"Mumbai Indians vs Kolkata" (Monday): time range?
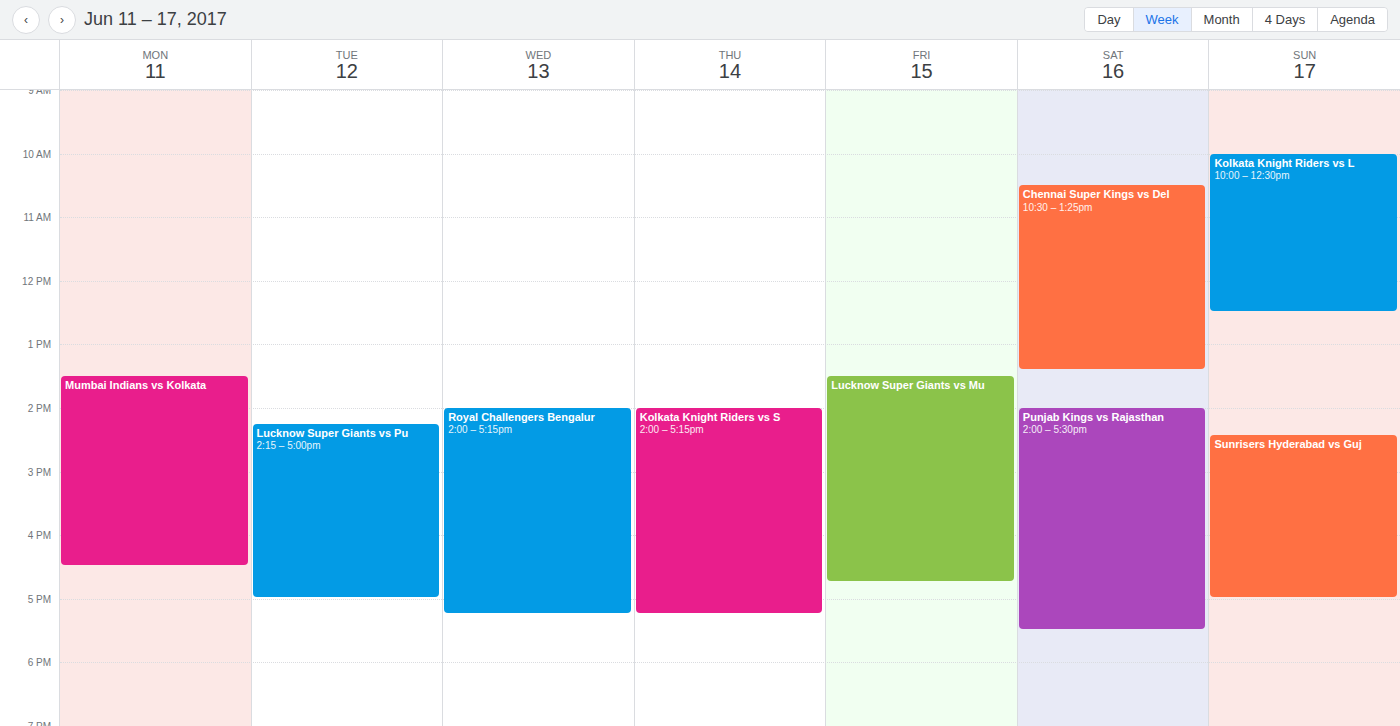
1:30 PM to 4:30 PM